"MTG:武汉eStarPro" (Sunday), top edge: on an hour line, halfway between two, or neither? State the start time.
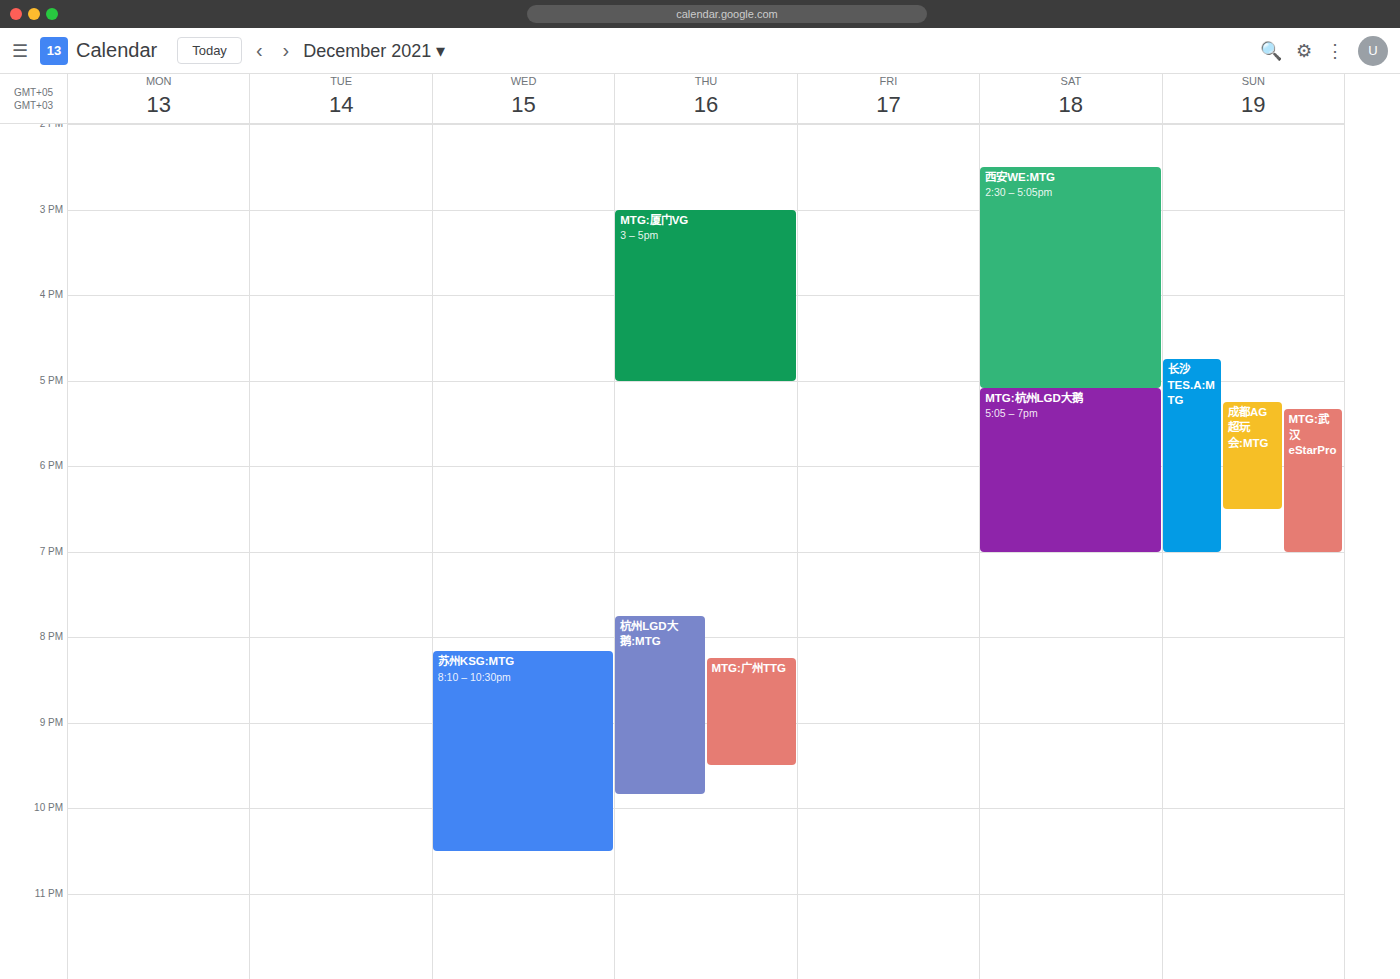
17:20 -- neither: 20 minutes below the 17:00 line and 40 minutes above the 18:00 line.